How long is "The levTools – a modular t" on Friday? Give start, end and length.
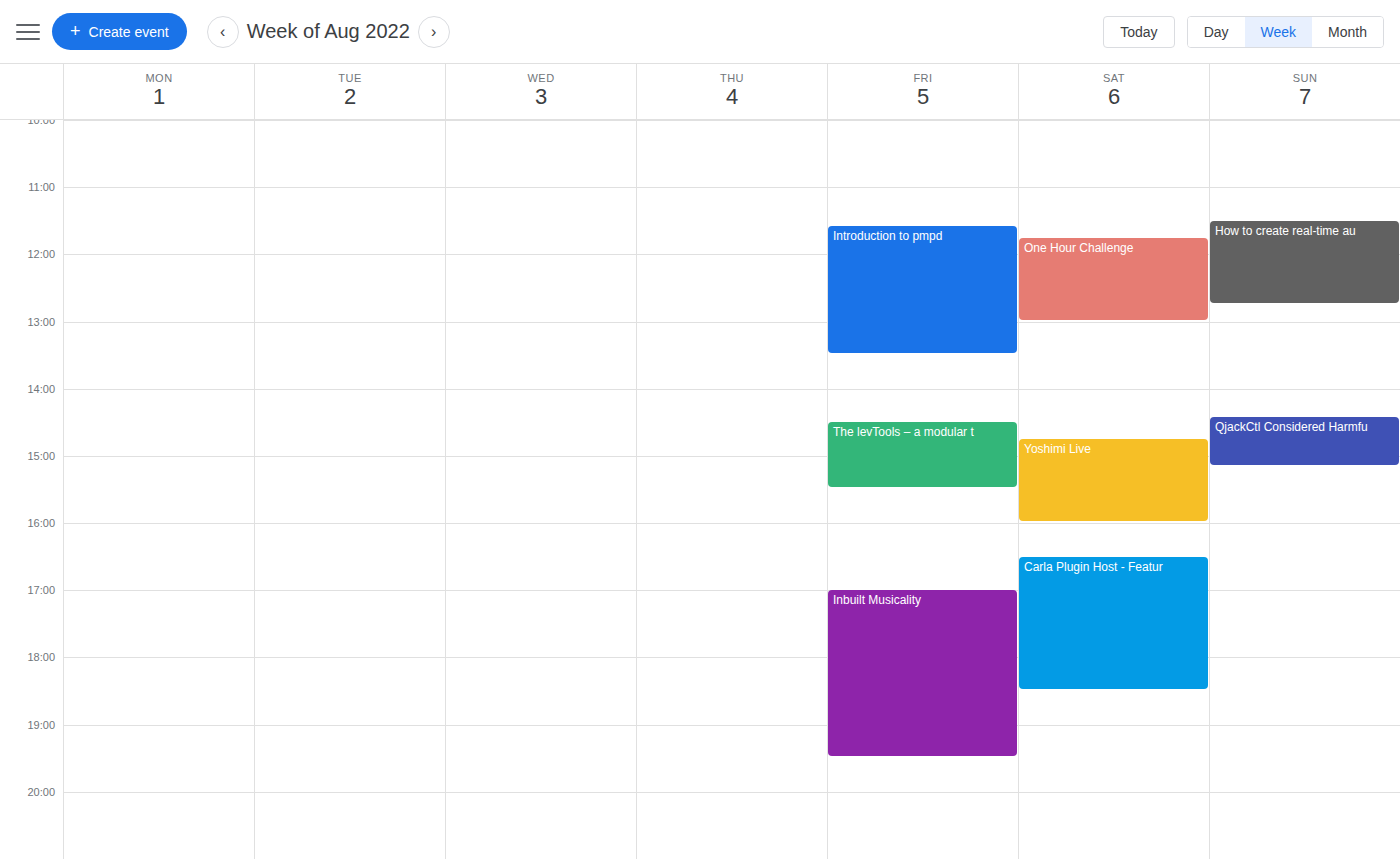
2:30 PM to 3:30 PM, 1 hour